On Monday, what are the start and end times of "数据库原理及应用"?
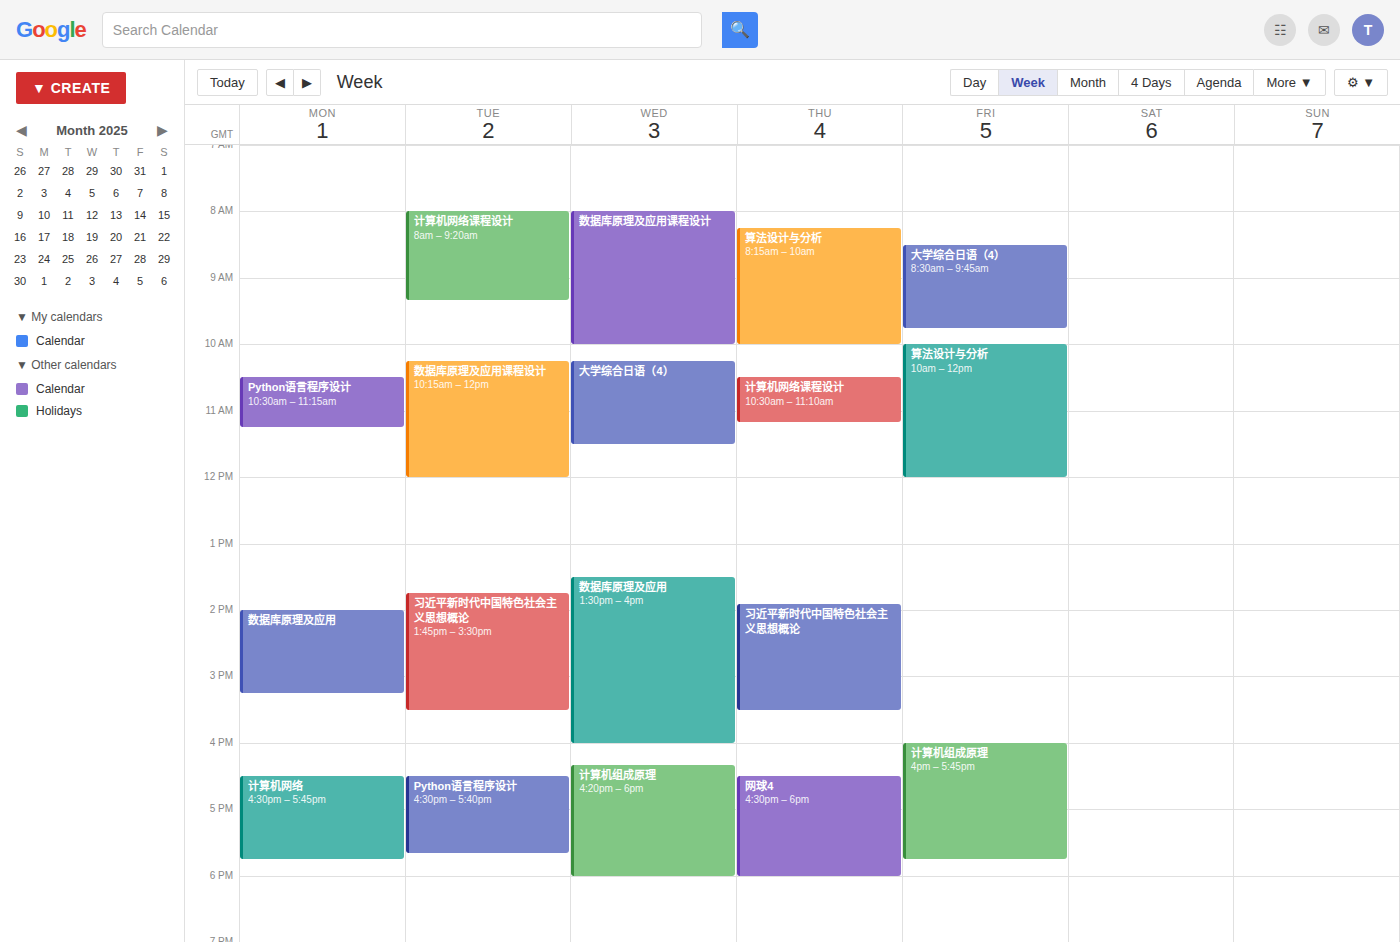
2:00 PM to 3:15 PM